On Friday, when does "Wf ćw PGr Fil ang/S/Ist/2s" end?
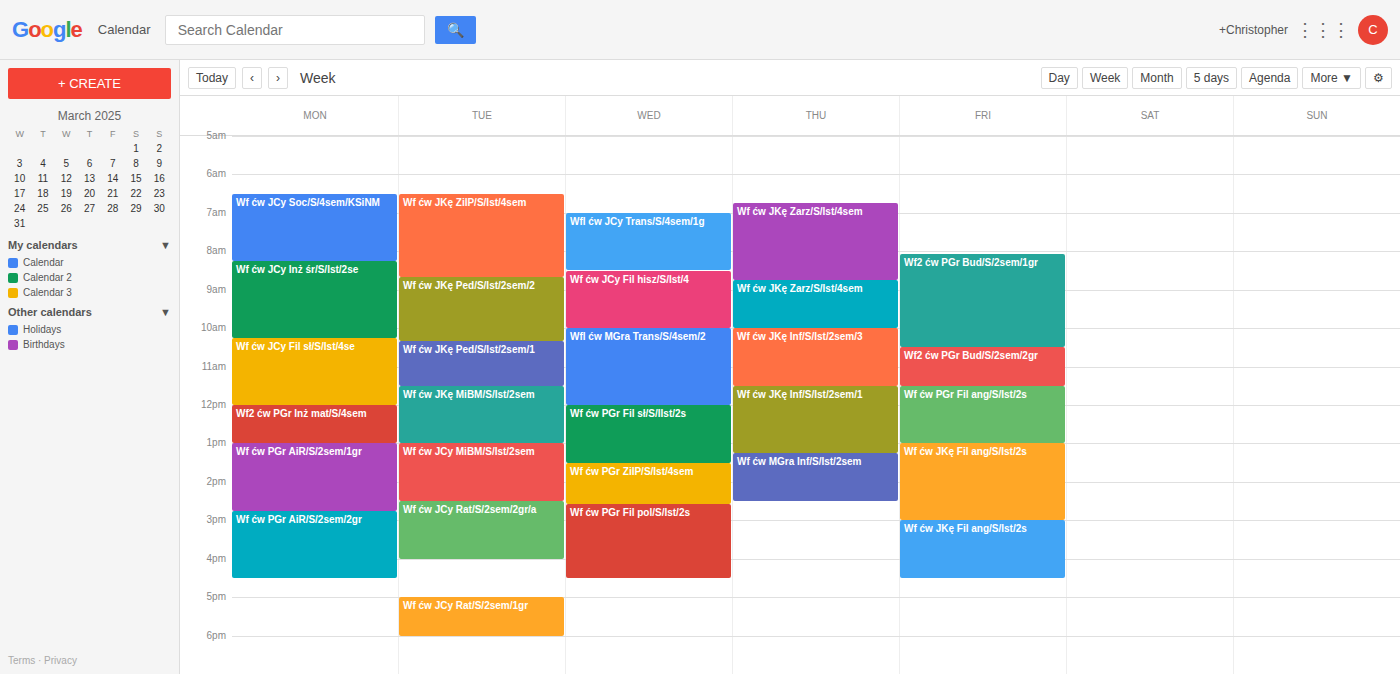
1:00 PM